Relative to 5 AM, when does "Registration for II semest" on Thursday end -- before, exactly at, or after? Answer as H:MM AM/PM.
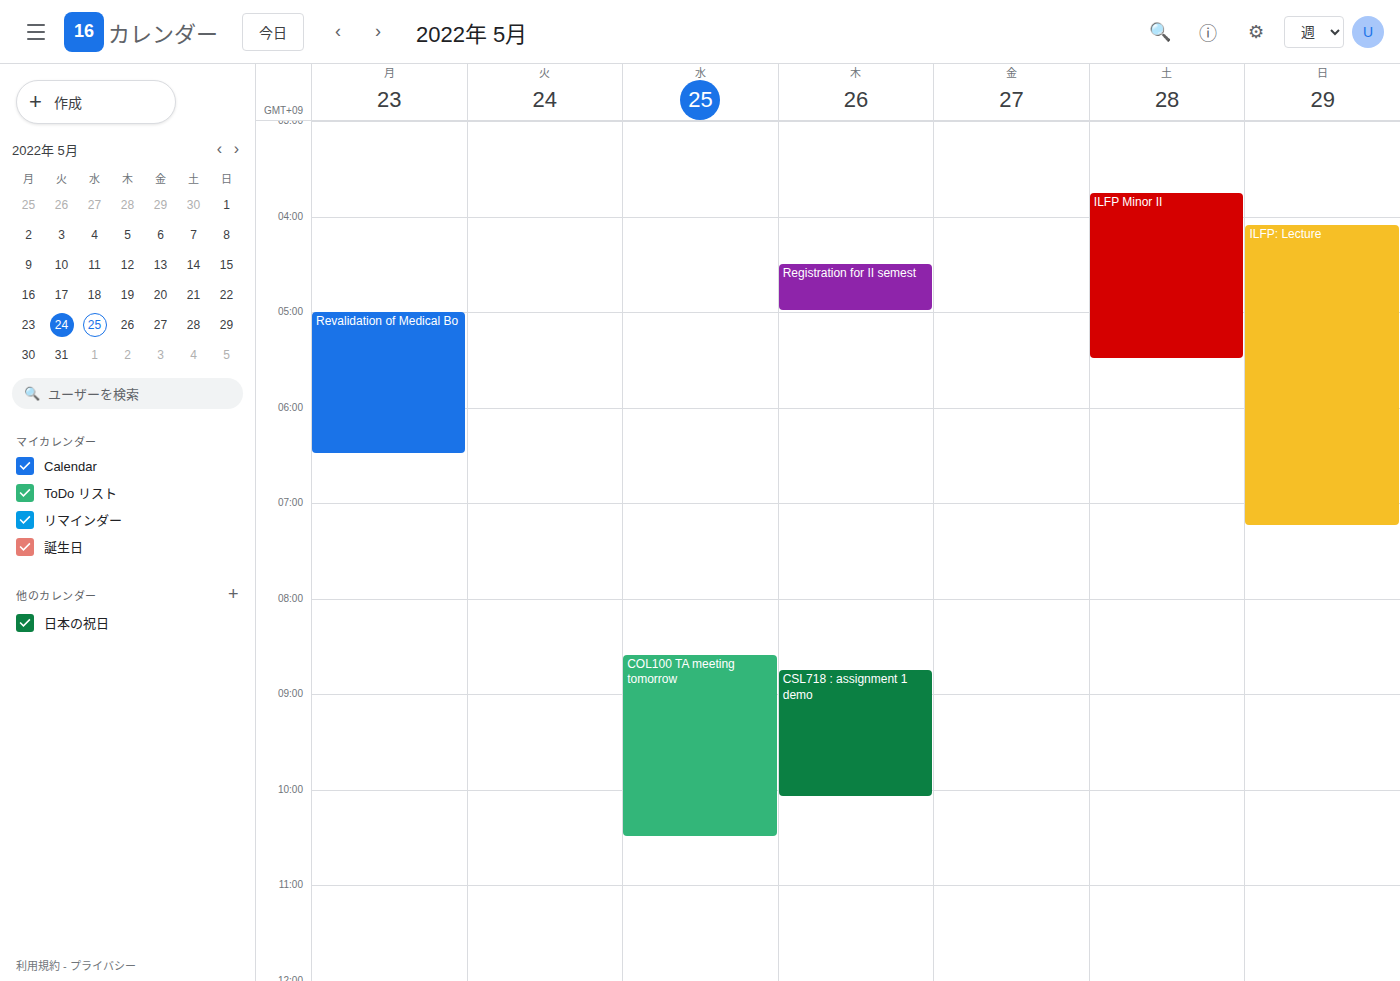
5:00 AM -- exactly at 5 AM, on the 5 AM line.